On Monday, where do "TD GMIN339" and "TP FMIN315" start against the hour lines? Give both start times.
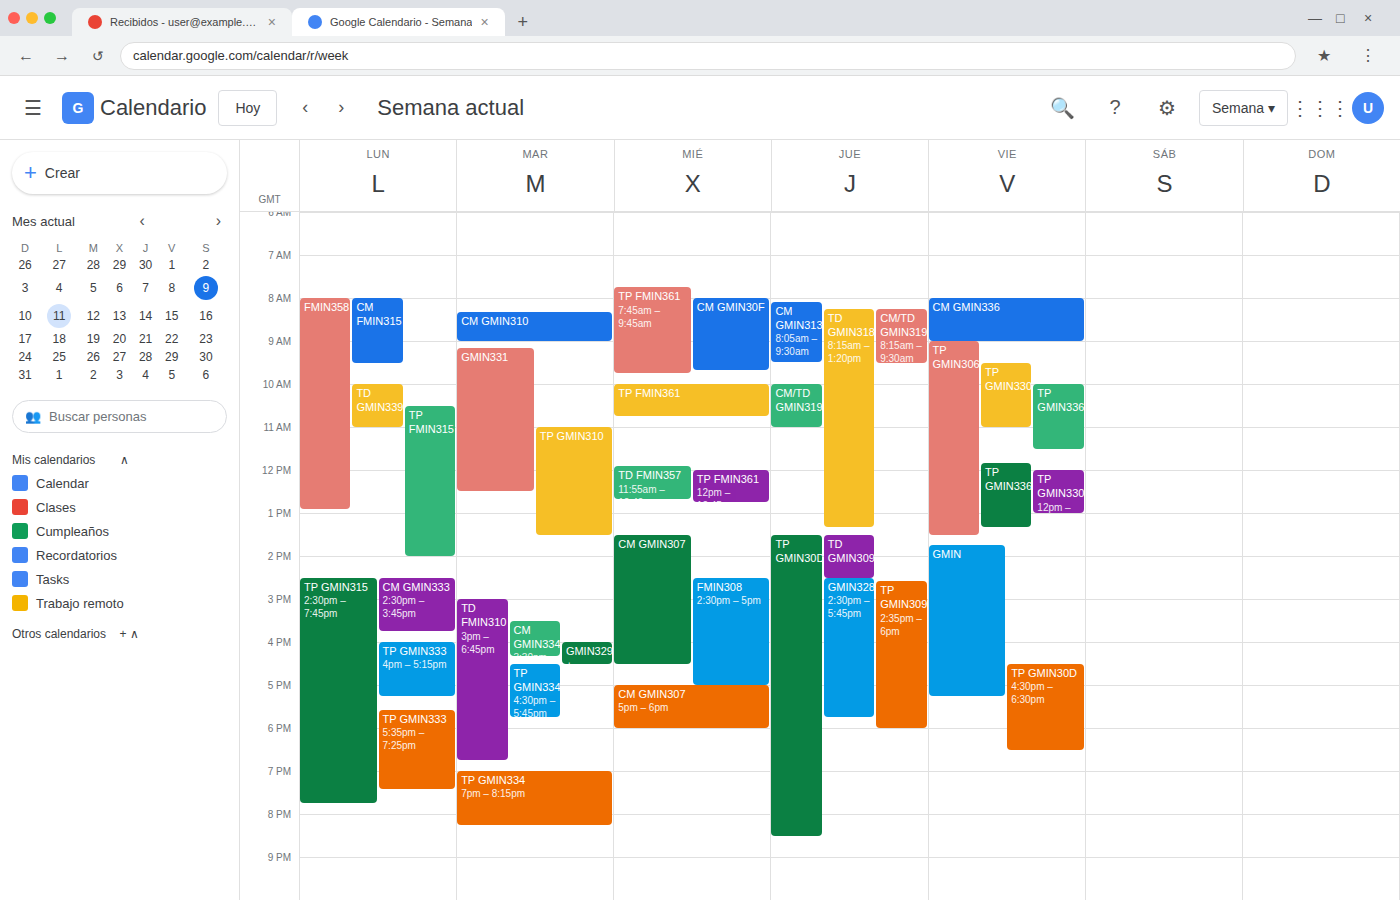
"TD GMIN339": 10:00 AM, exactly on the 10 AM line. "TP FMIN315": 10:30 AM, halfway between the 10 AM and 11 AM lines.